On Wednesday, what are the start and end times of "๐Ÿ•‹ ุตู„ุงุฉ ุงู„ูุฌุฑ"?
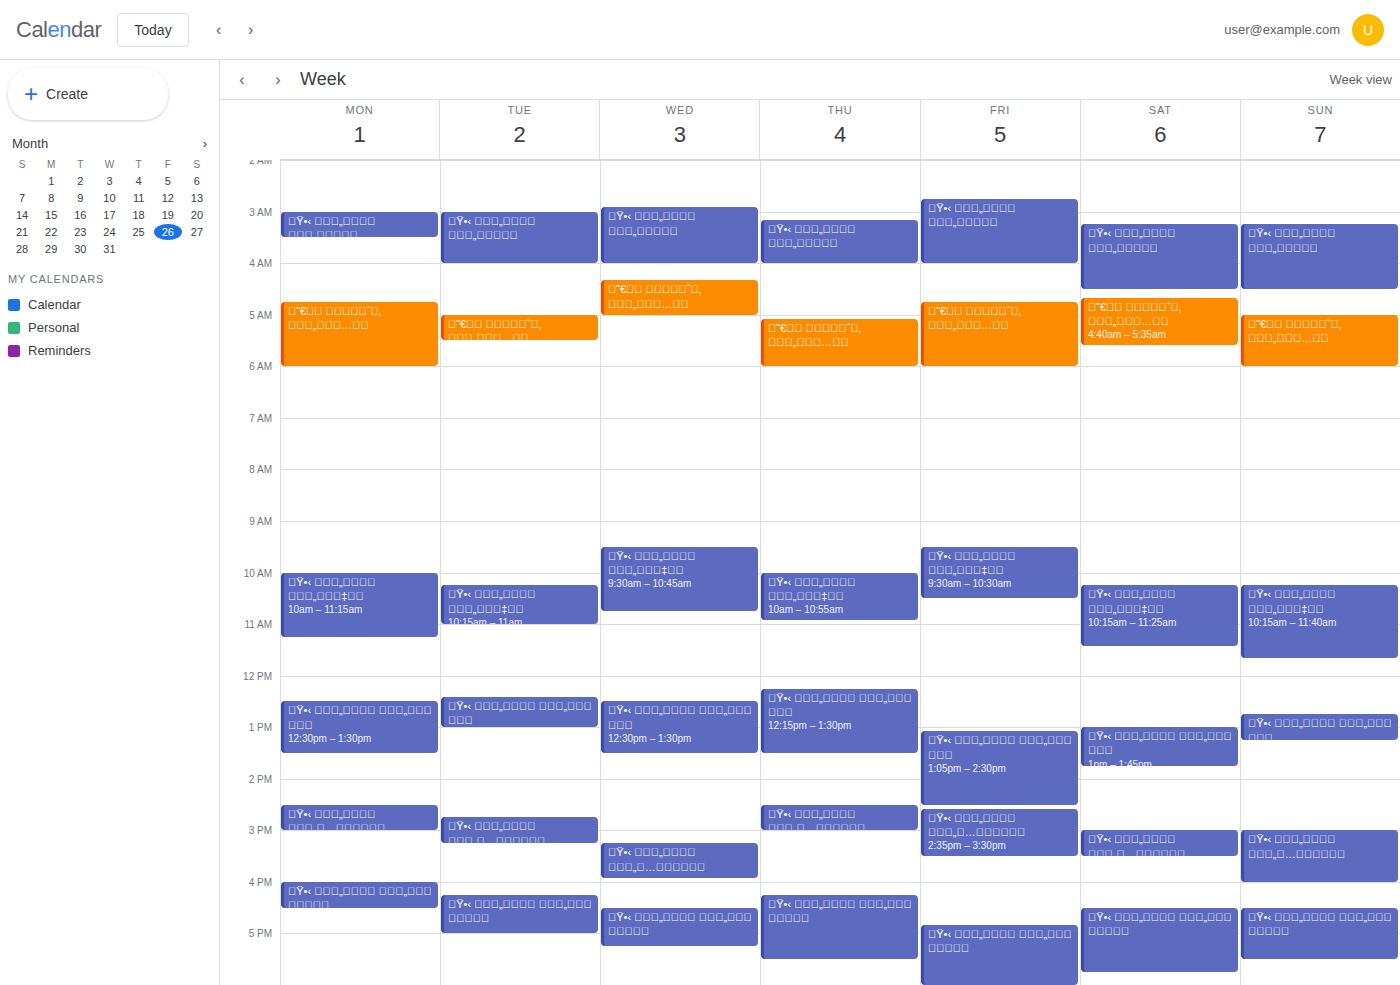
2:55 AM to 4:00 AM